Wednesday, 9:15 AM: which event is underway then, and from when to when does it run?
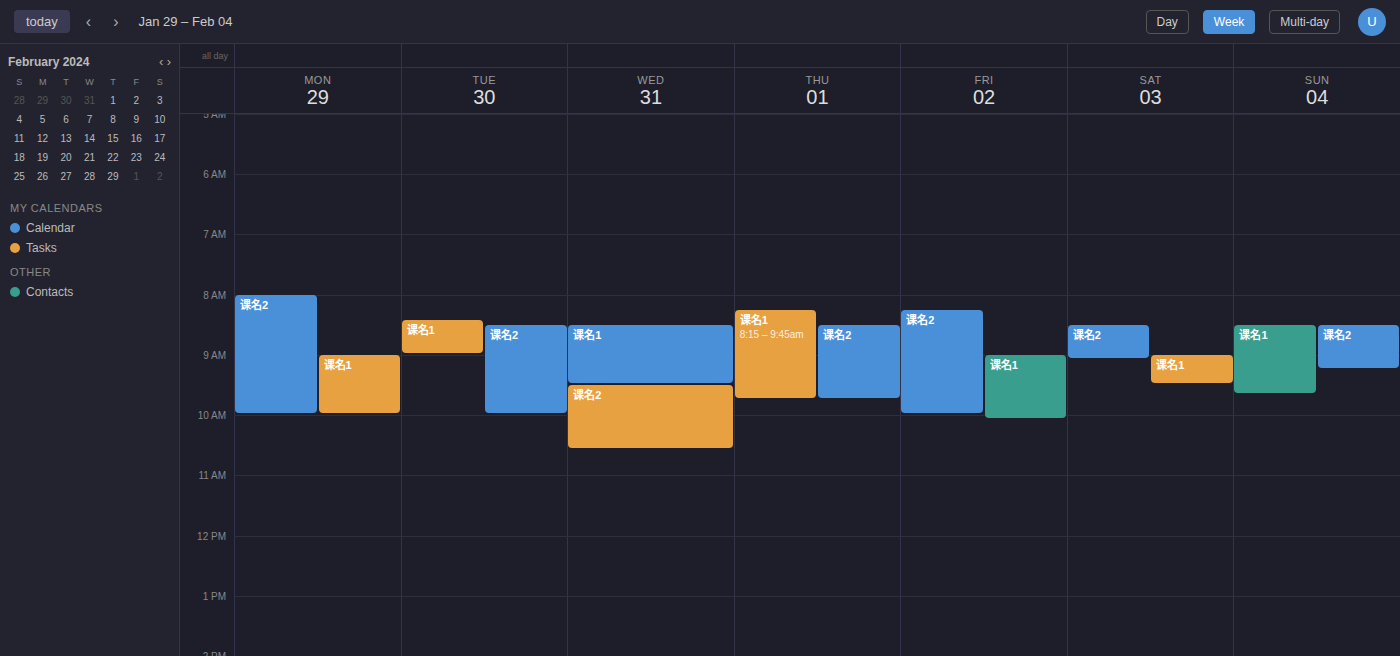
"课名1", 8:30 AM to 9:30 AM